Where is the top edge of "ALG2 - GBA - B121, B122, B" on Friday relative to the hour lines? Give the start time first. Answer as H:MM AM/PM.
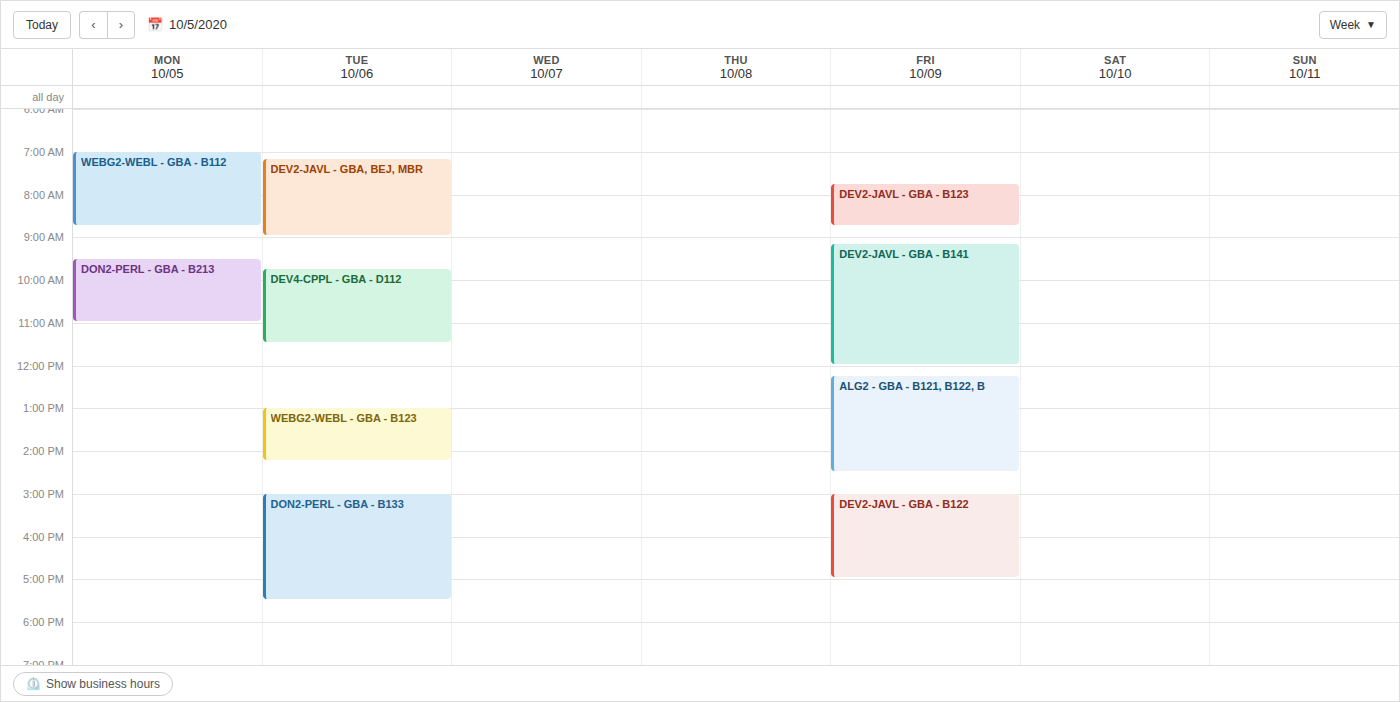
12:15 PM -- neither: a quarter of the way from the 12 PM line to the 1 PM line.